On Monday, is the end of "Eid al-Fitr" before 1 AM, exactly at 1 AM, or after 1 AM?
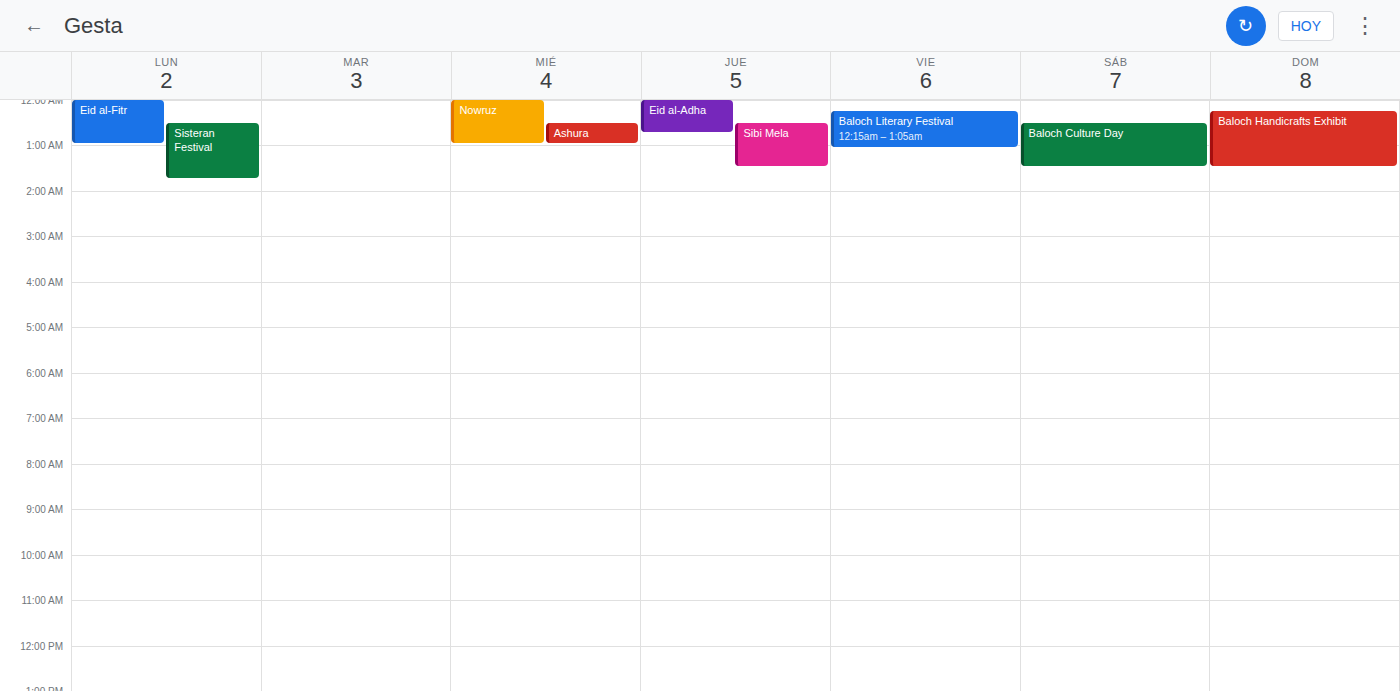
1:00 AM -- exactly at 1 AM, on the 1 AM line.